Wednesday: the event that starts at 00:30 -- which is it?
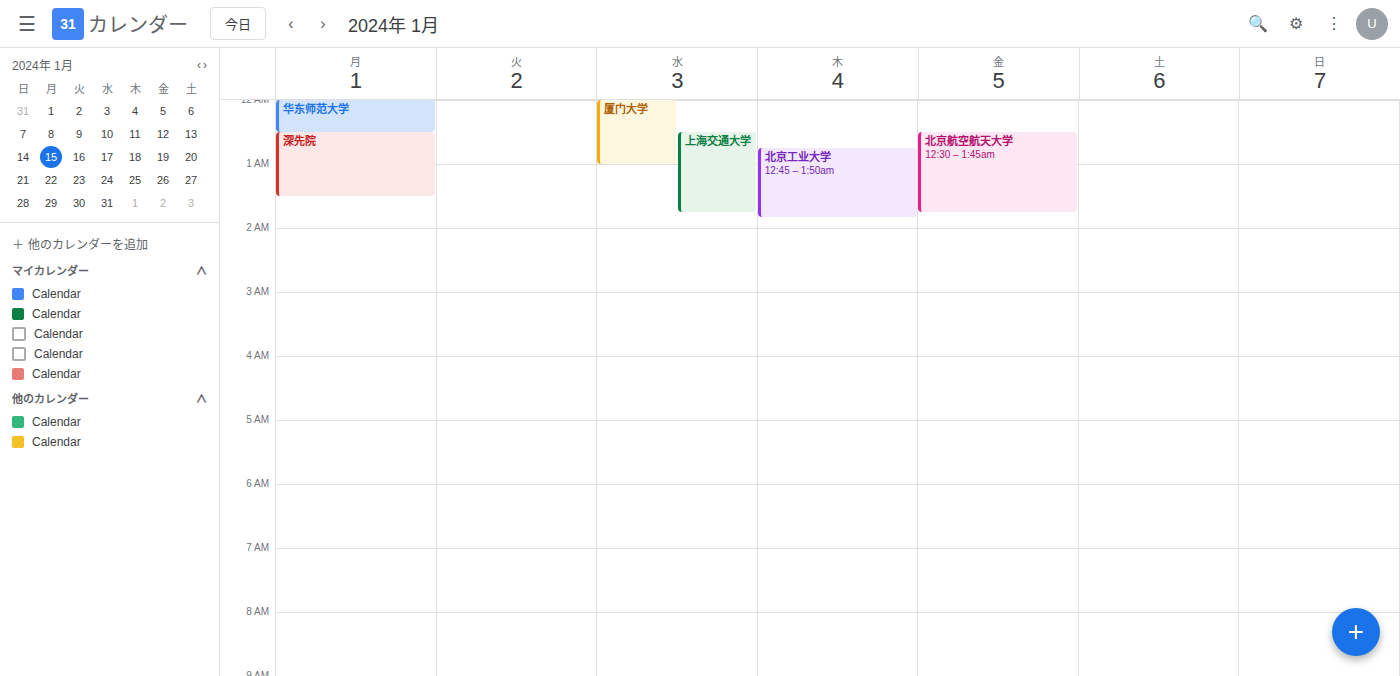
"上海交通大学"